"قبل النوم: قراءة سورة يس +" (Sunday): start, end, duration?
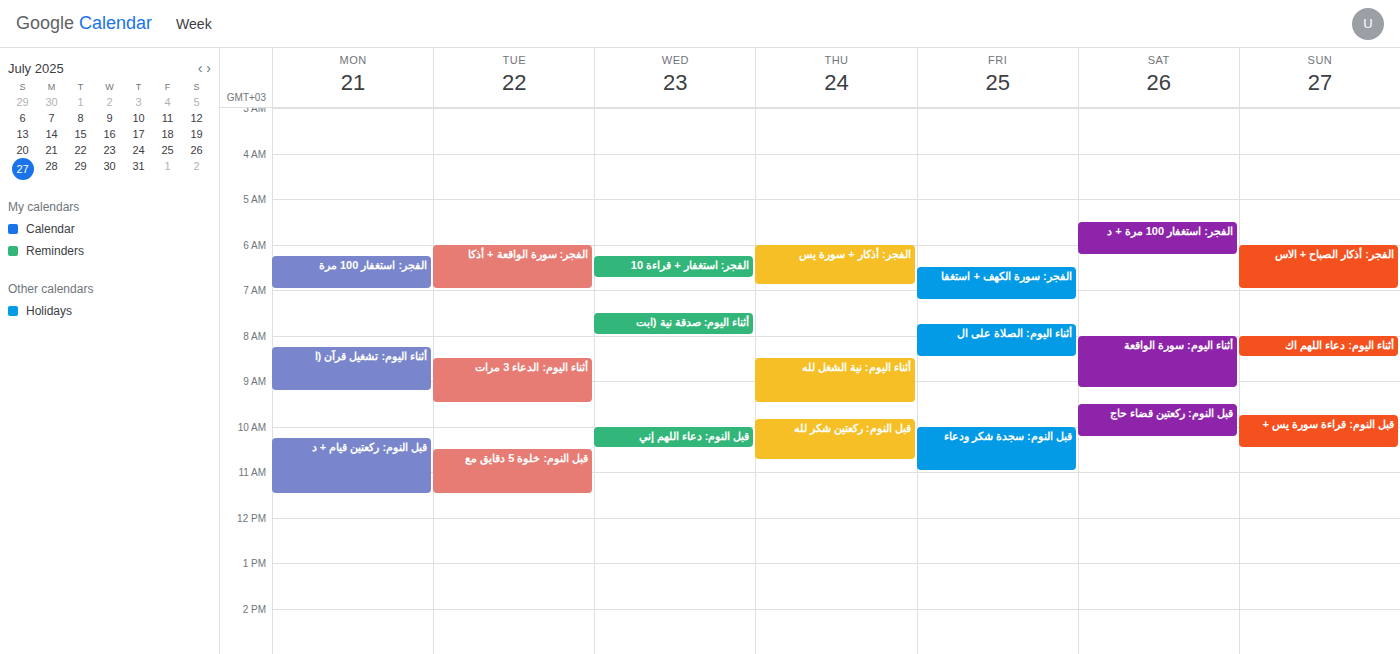
9:45 AM to 10:30 AM, 45 minutes